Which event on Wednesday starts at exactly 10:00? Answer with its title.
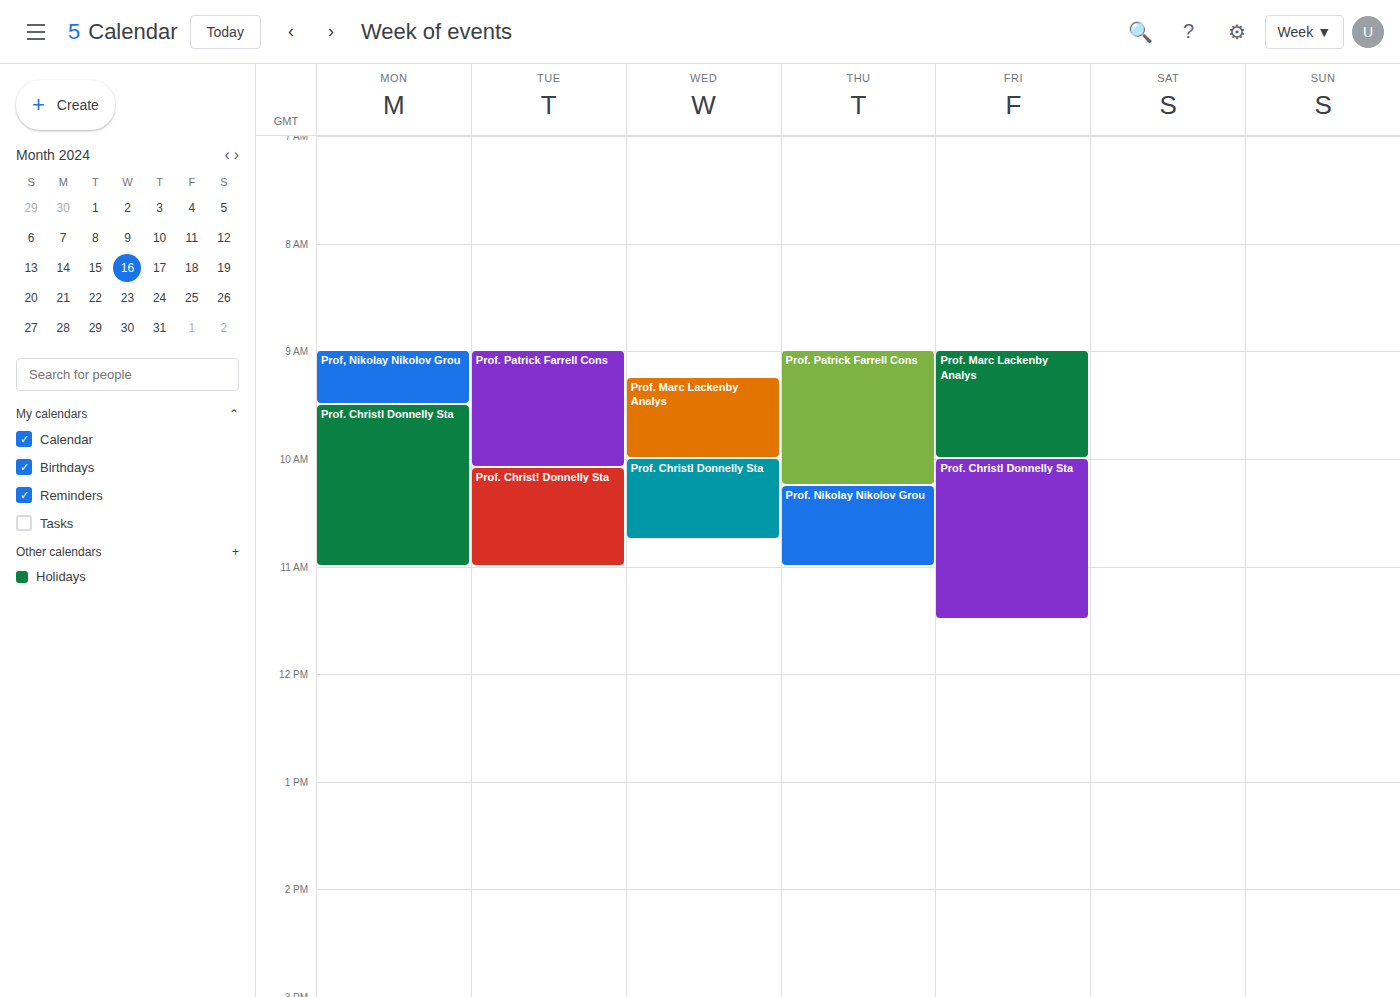
"Prof. Christl Donnelly Sta"